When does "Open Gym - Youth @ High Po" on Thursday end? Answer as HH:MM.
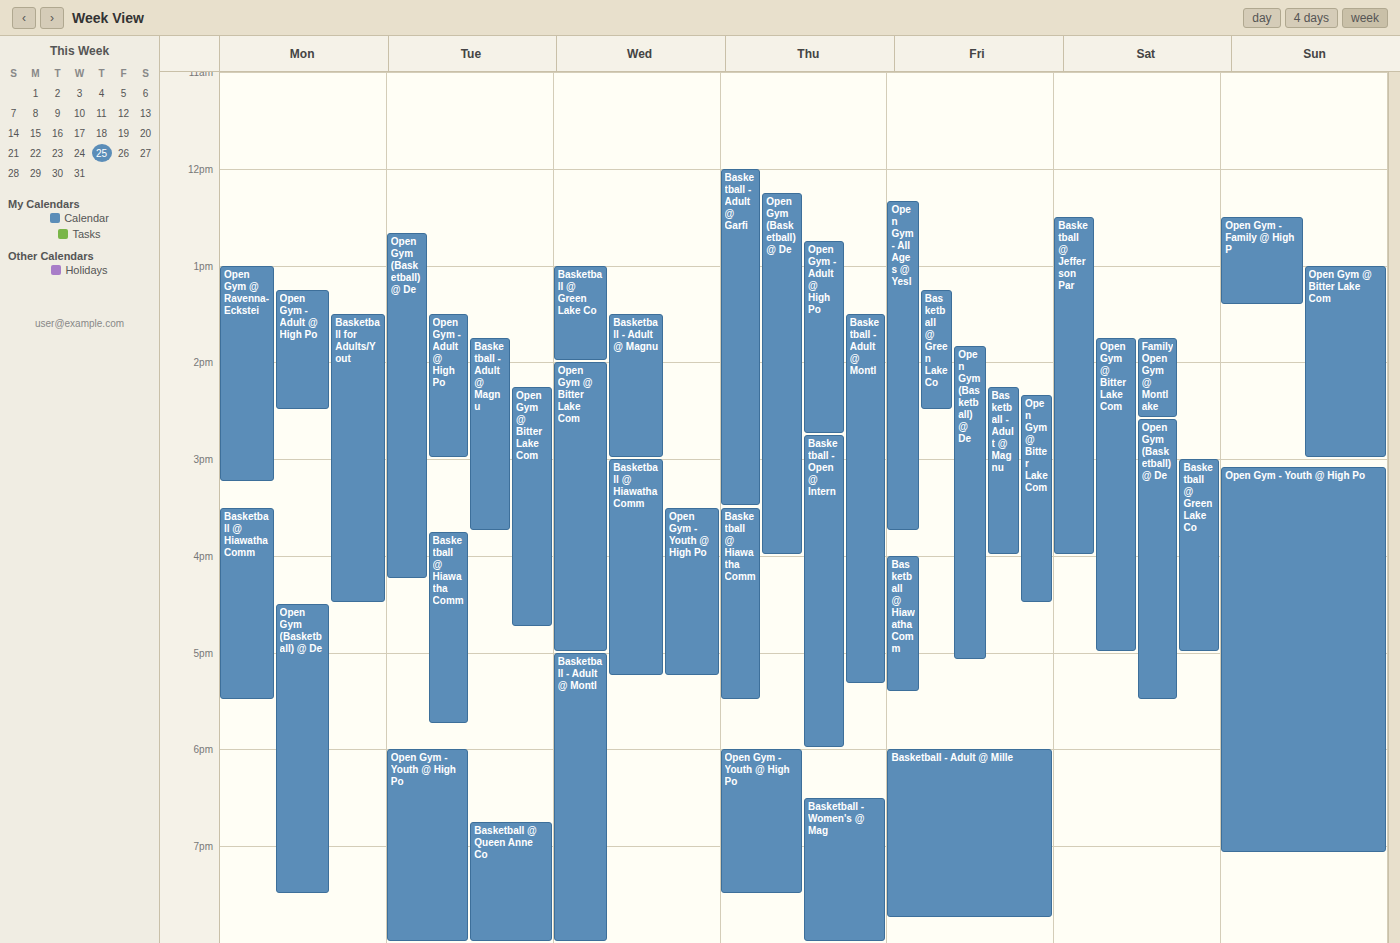
19:30